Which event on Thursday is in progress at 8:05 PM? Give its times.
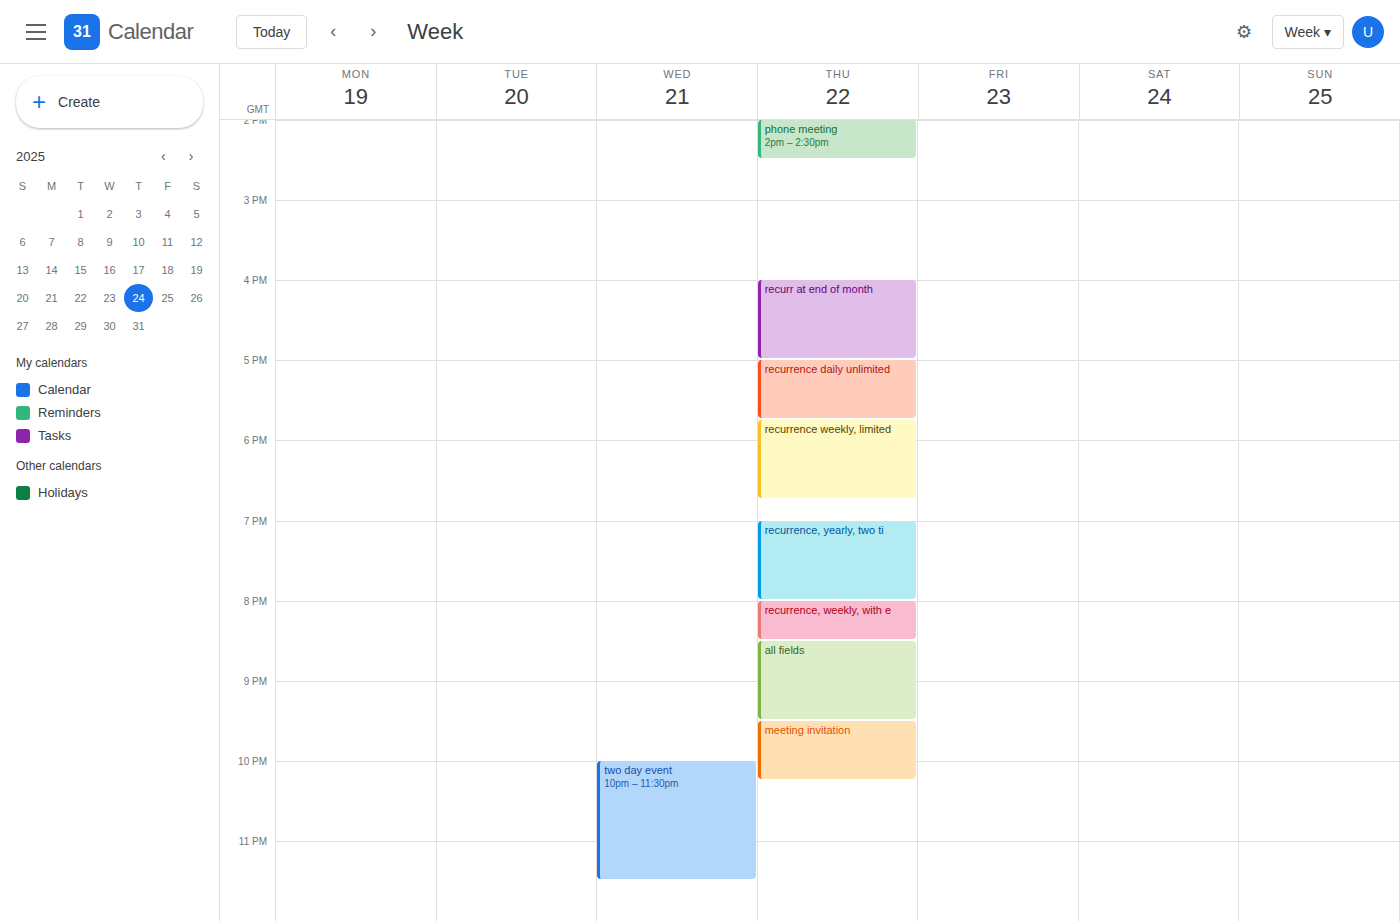
"recurrence, weekly, with e", 8:00 PM to 8:30 PM